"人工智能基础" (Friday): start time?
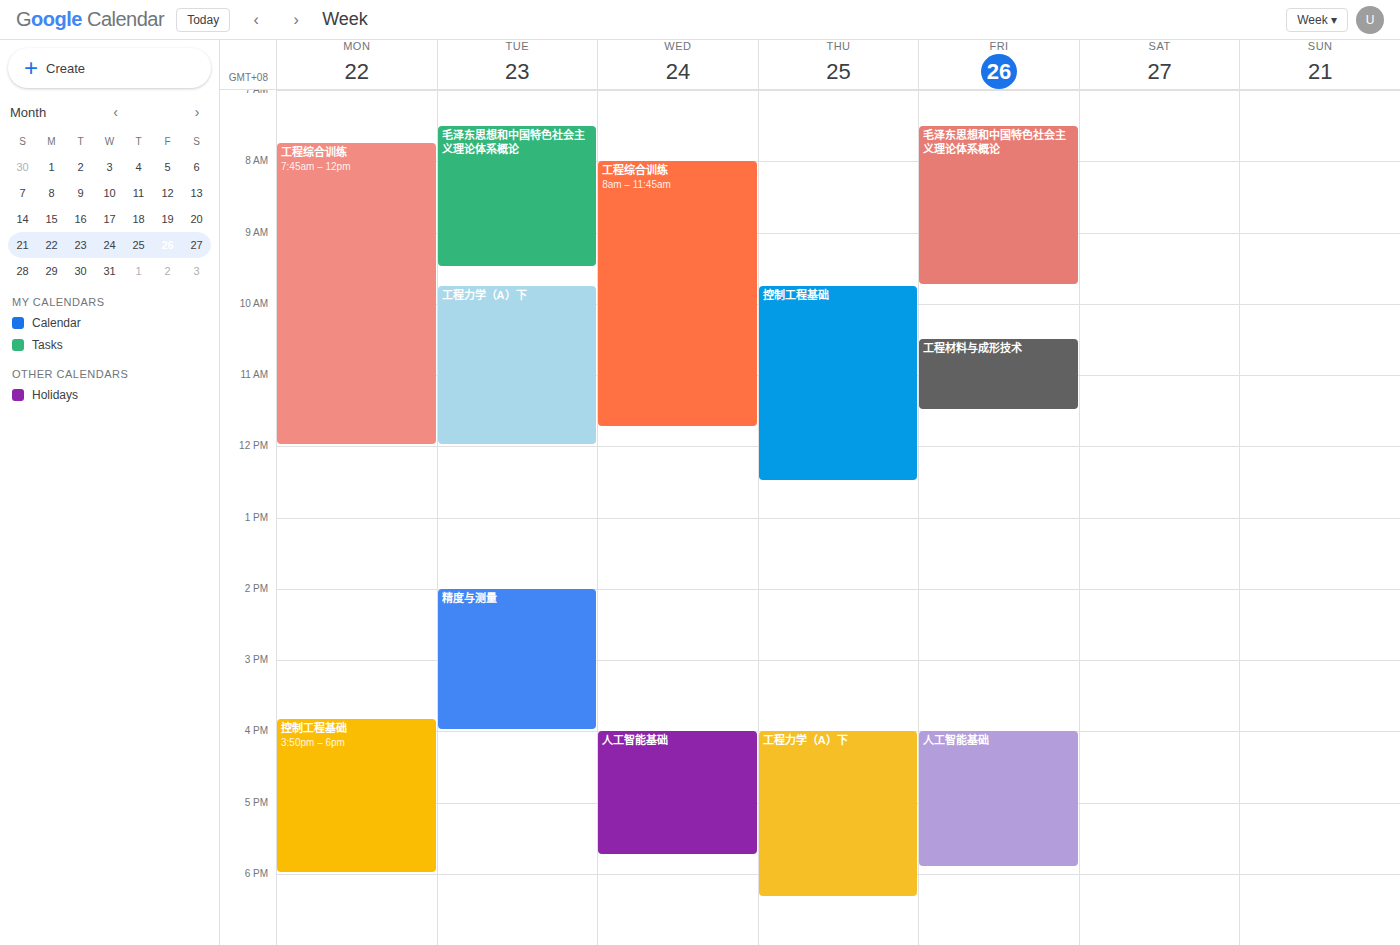
4:00 PM